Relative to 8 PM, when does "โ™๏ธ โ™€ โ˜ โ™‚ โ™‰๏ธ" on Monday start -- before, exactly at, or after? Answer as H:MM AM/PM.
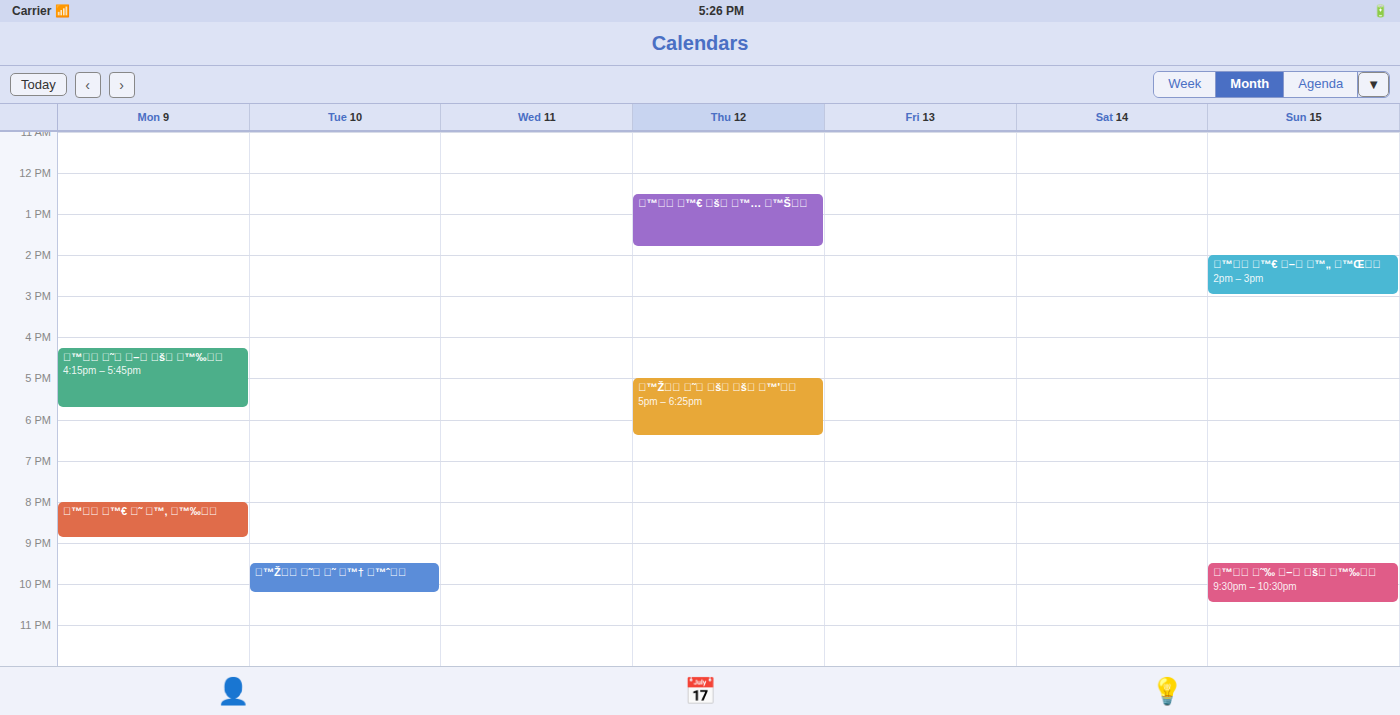
8:00 PM -- exactly at 8 PM, on the 8 PM line.